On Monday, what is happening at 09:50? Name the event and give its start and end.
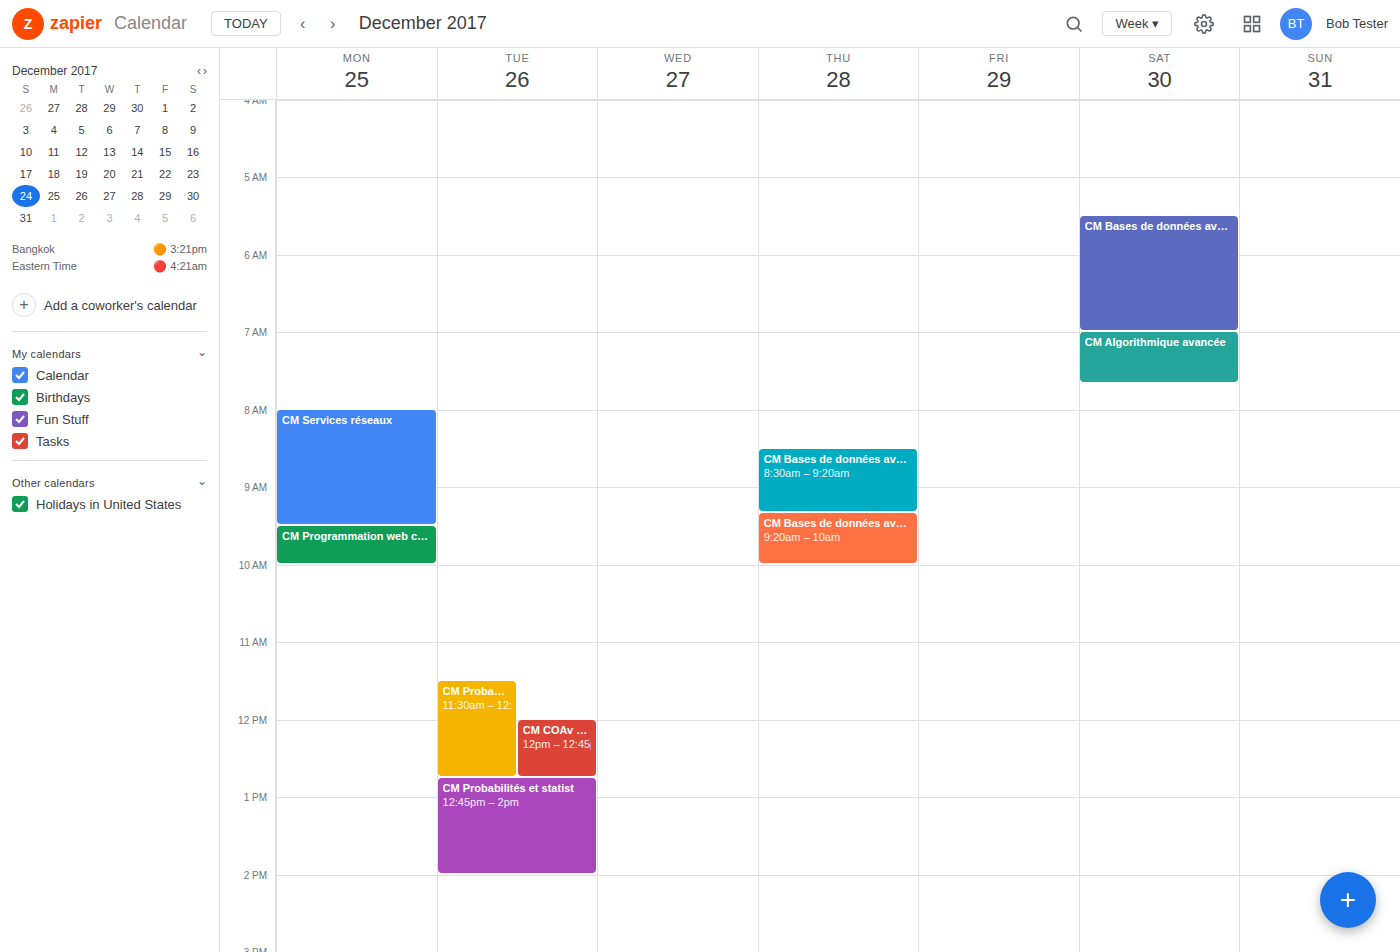
"CM Programmation web coté", 09:30 to 10:00